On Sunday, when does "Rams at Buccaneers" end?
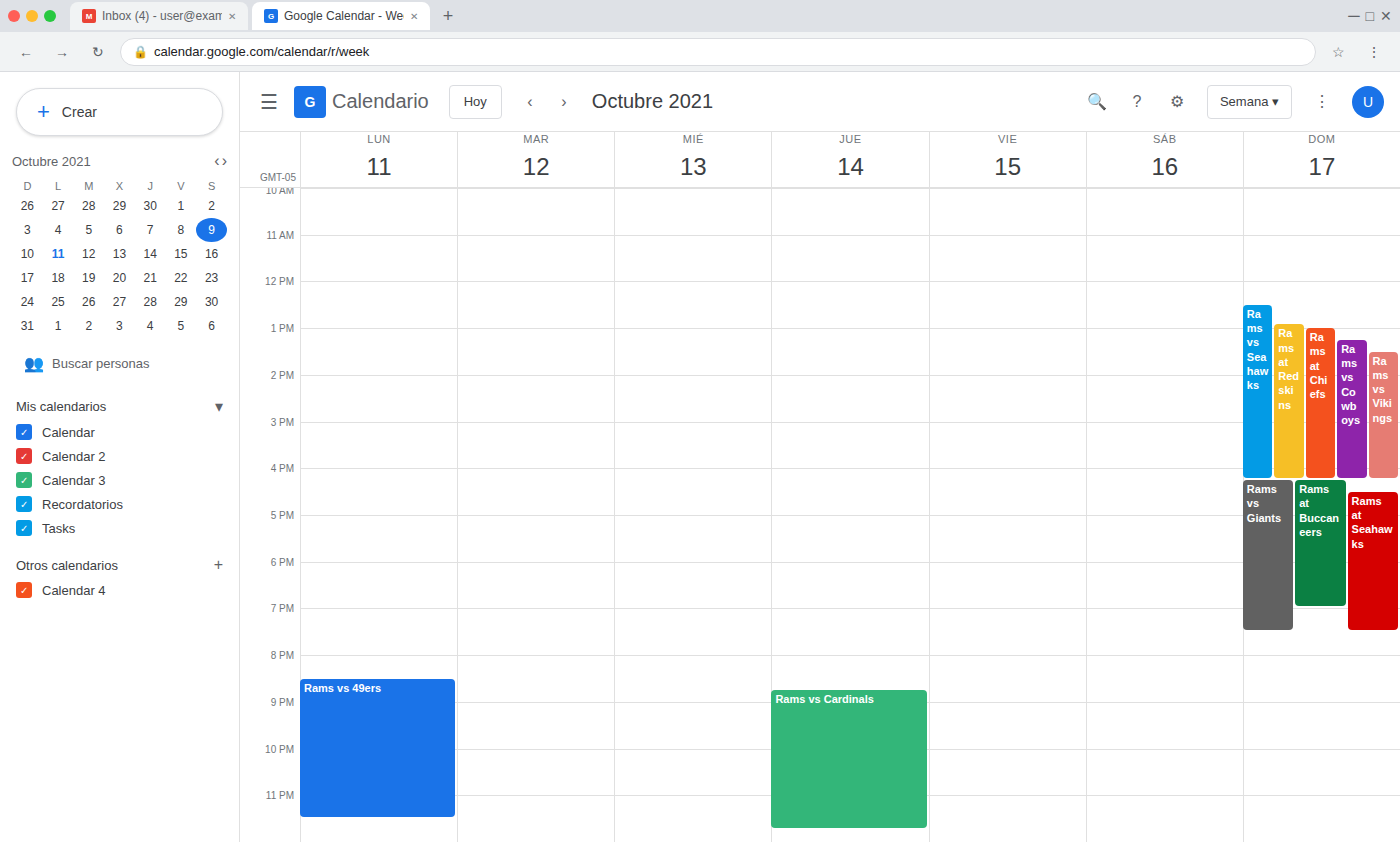
7:00 PM